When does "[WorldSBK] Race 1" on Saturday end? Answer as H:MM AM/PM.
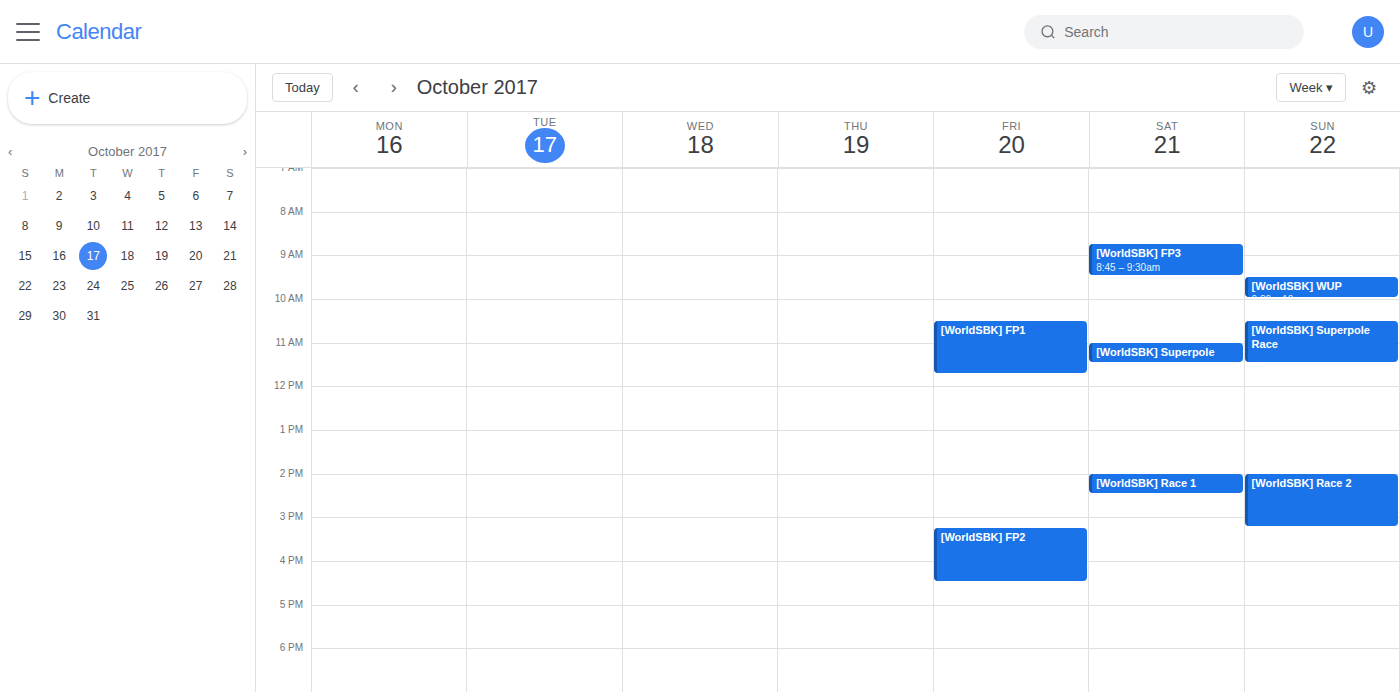
2:30 PM